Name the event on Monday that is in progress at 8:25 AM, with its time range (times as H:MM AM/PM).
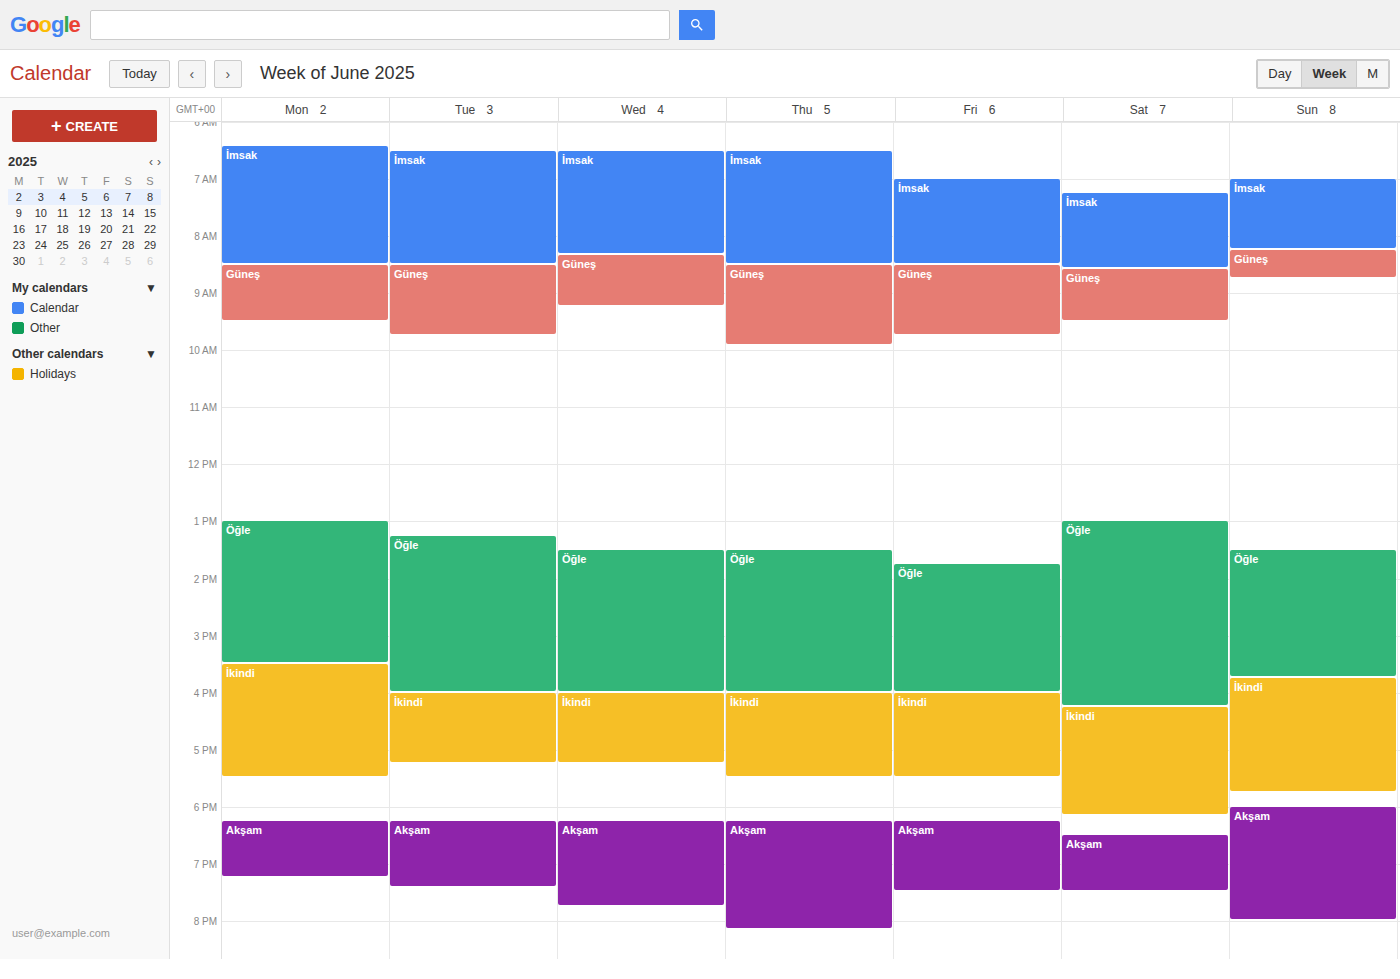
"İmsak", 6:25 AM to 8:30 AM